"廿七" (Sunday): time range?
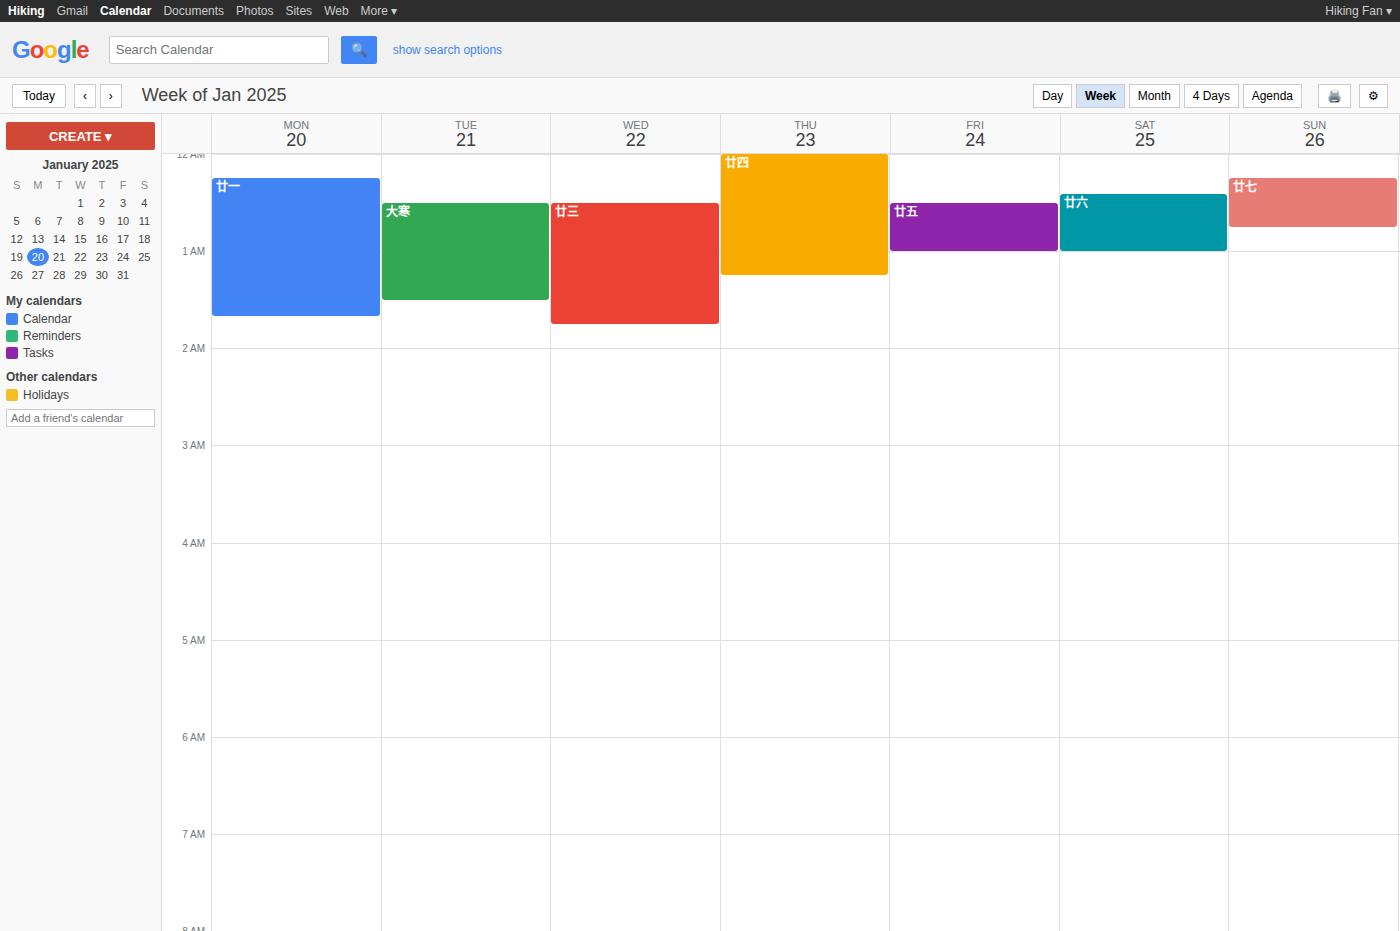
12:15 AM to 12:45 AM